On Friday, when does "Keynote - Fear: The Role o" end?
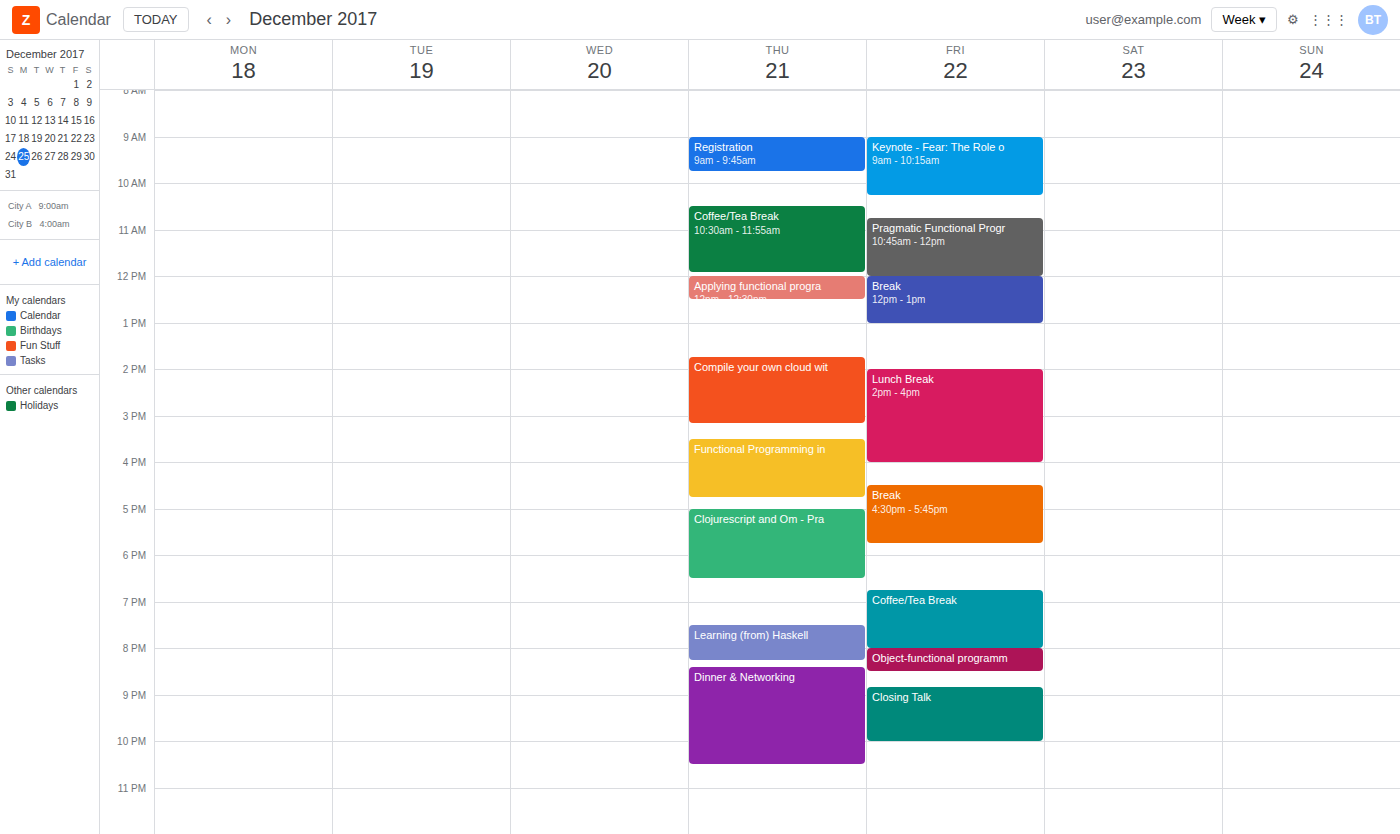
10:15 AM